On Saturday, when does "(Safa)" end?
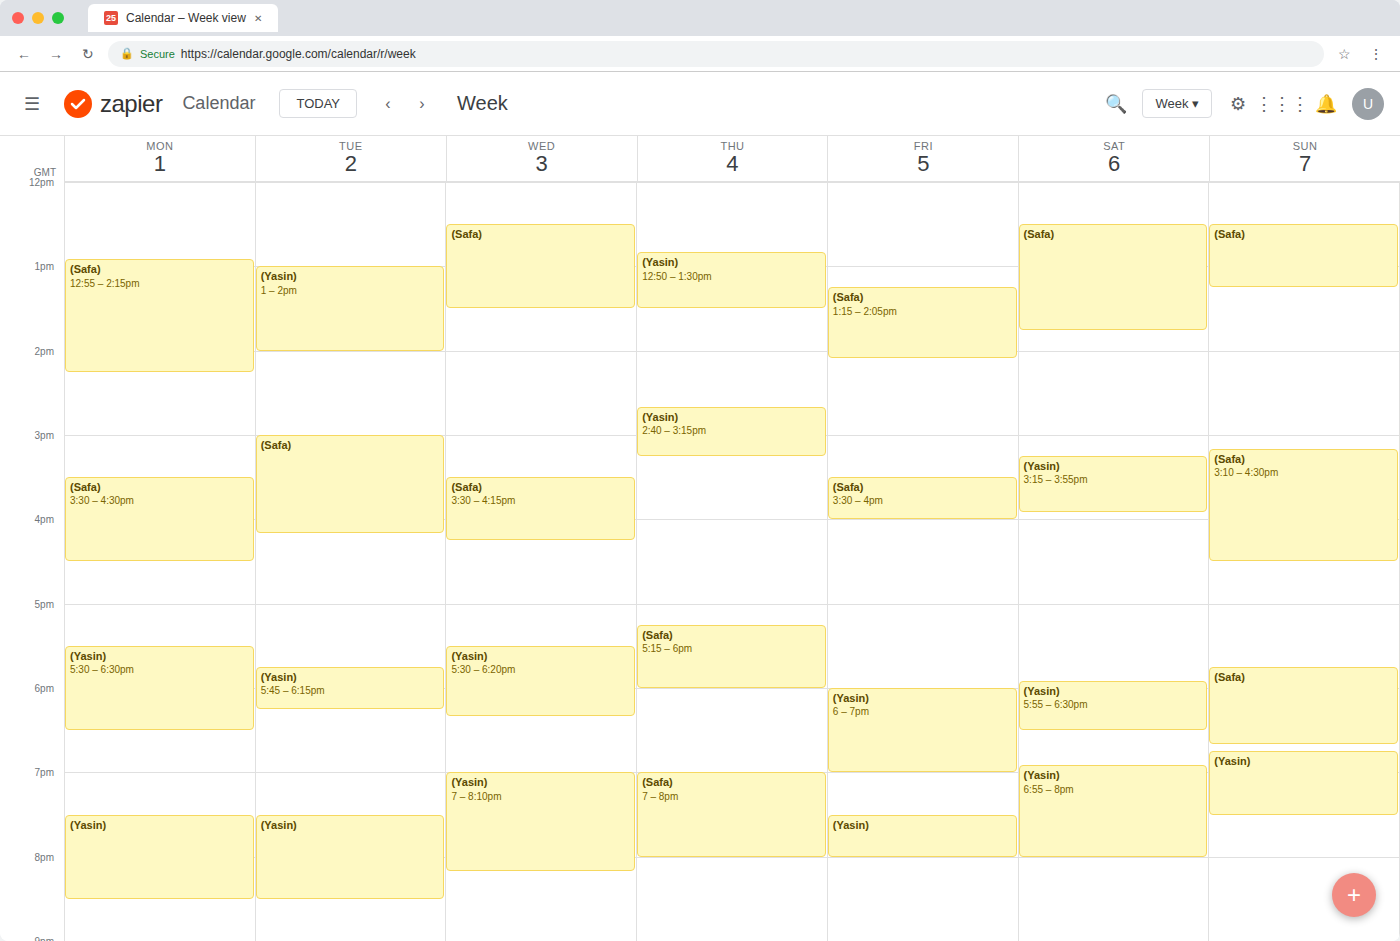
13:45